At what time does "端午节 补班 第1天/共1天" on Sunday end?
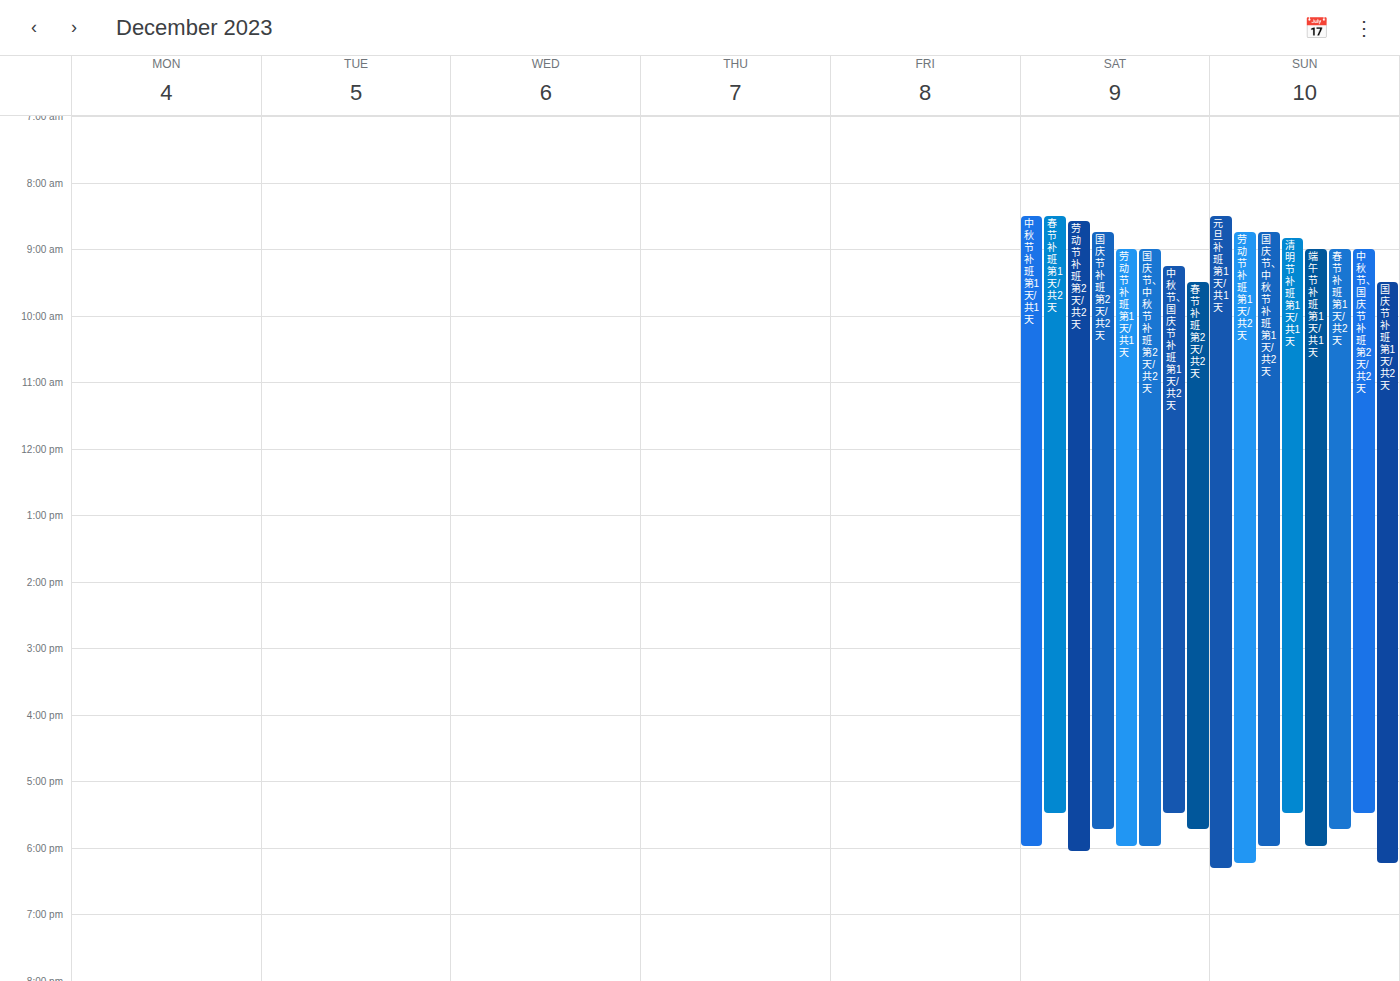
6:00 PM